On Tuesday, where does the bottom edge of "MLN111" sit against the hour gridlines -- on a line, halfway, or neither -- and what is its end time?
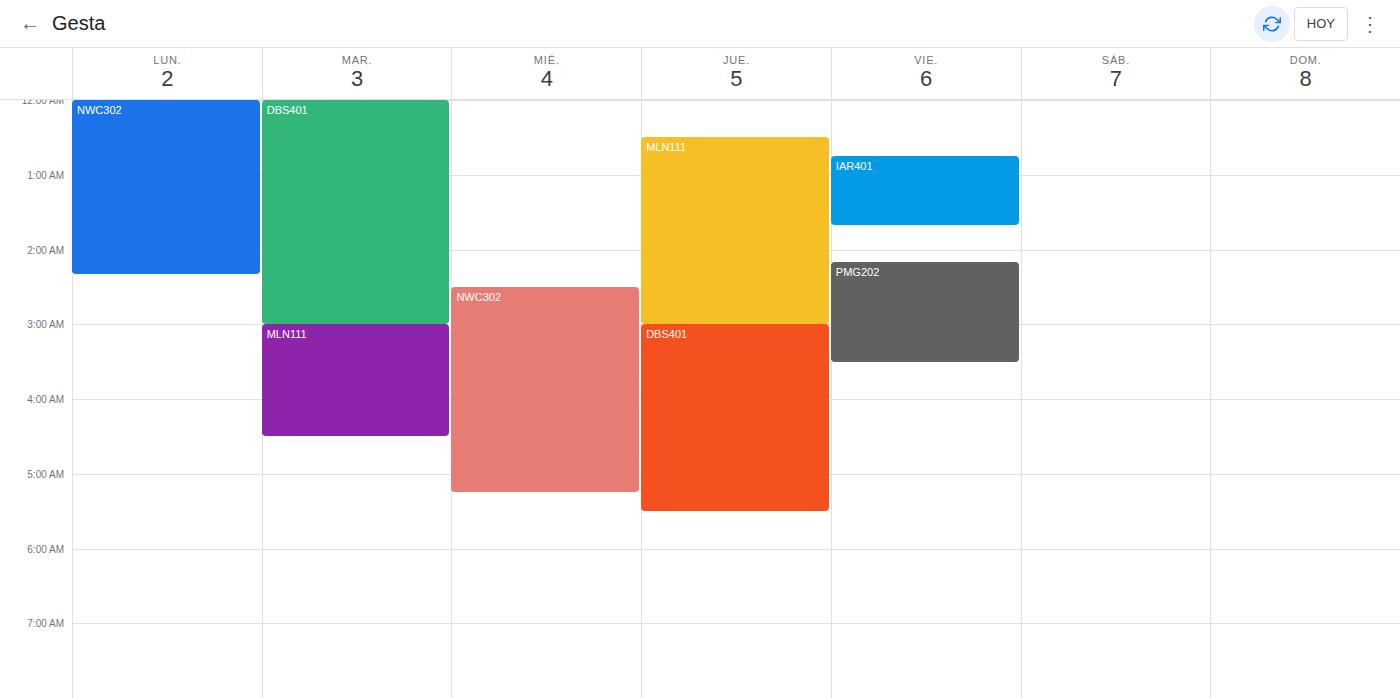
4:30 AM -- halfway between the 4 AM and 5 AM lines.